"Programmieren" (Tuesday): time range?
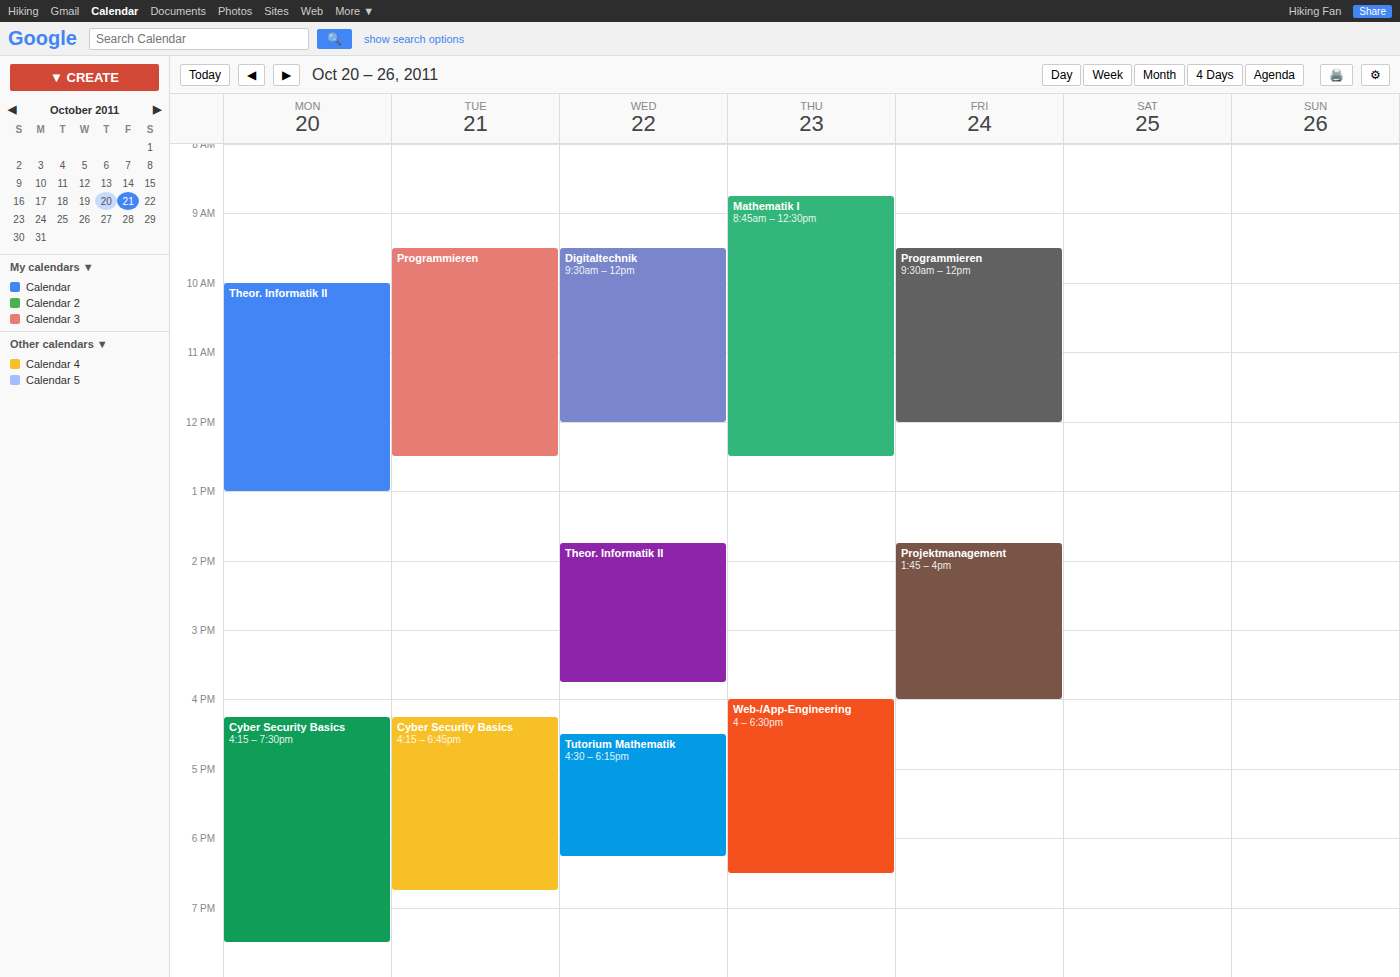
9:30 AM to 12:30 PM